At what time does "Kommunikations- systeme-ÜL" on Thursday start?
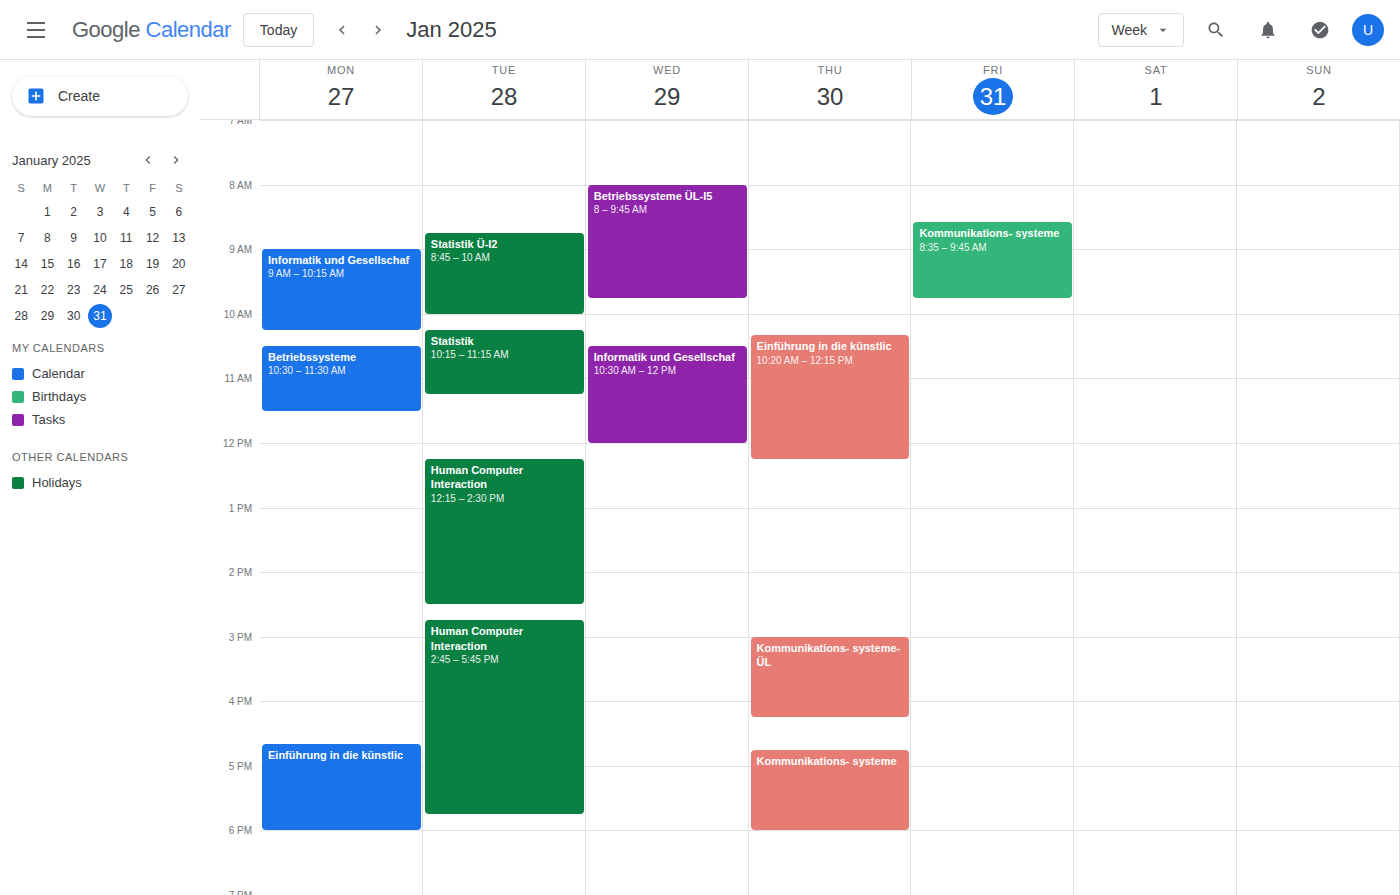
3:00 PM